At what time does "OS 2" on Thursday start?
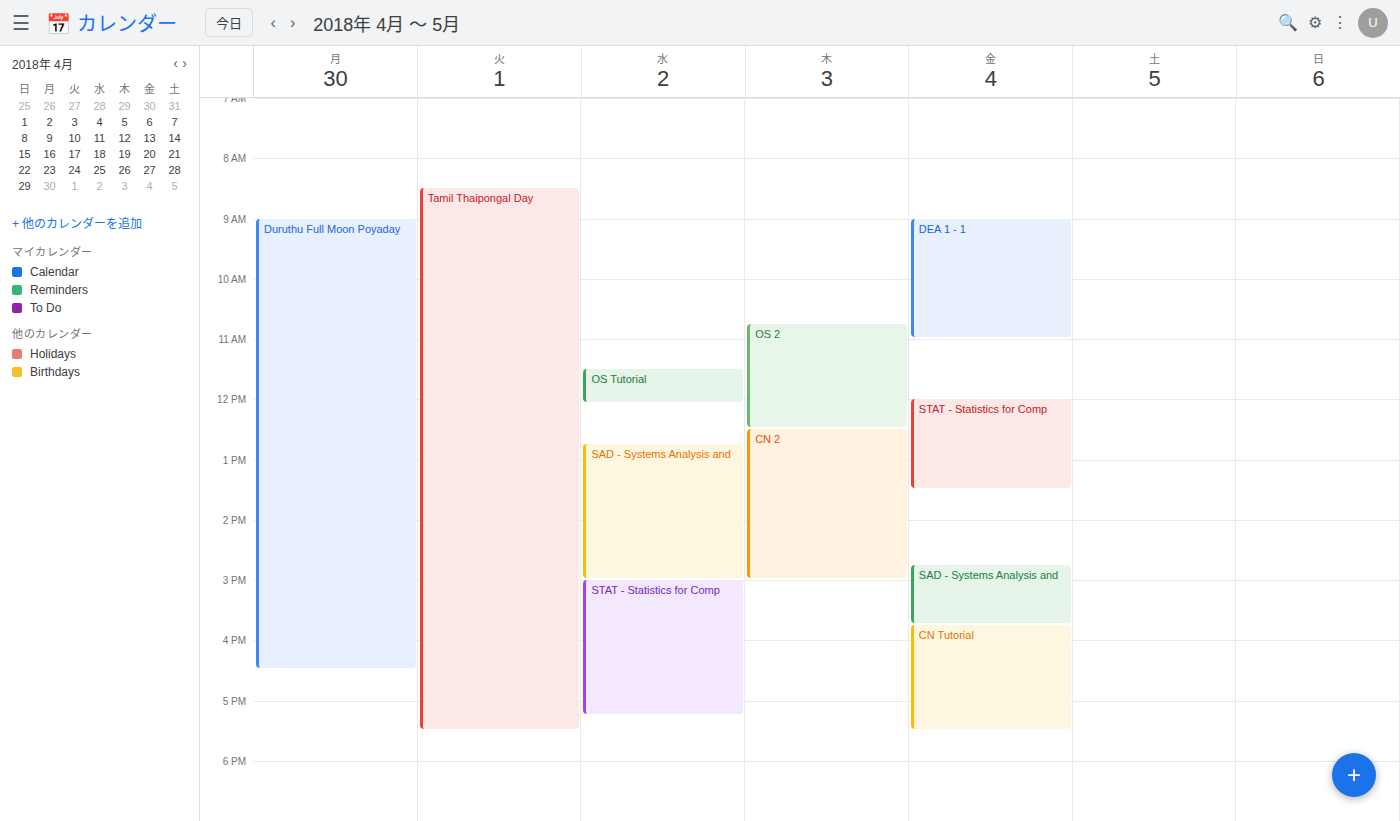
10:45 AM